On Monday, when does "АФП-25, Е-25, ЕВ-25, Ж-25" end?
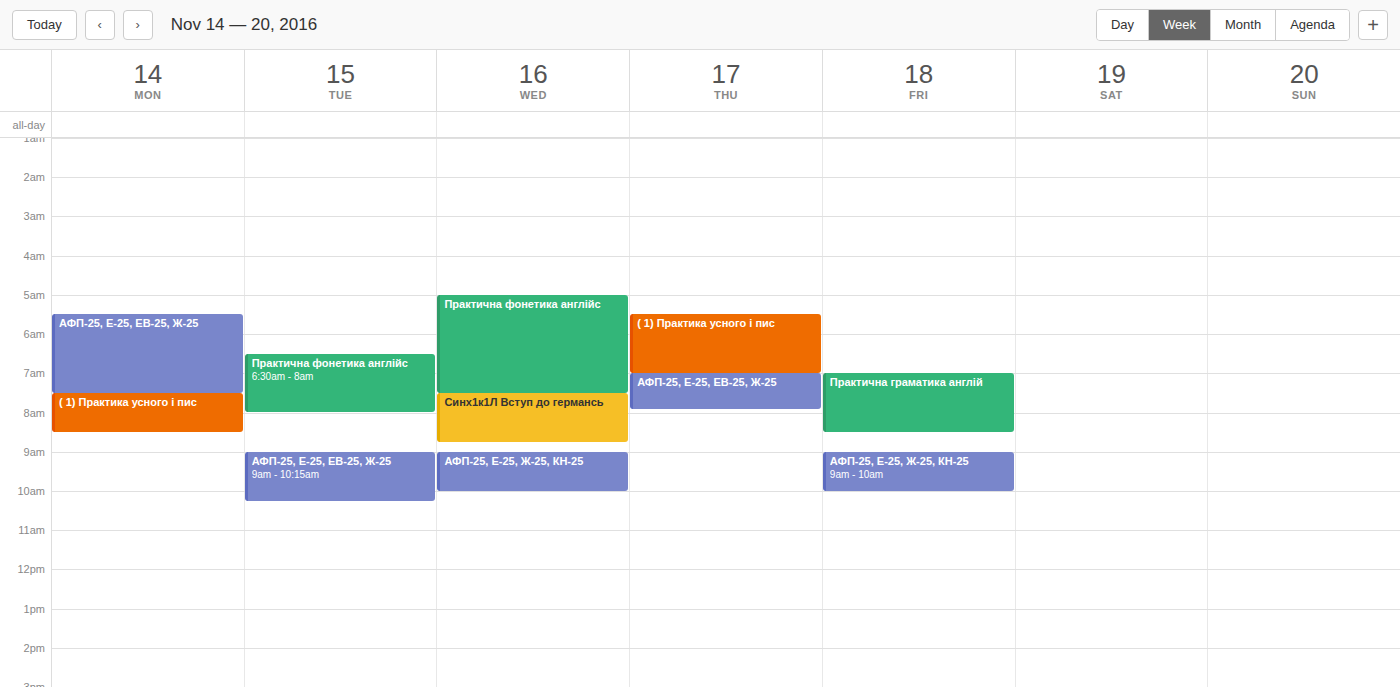
7:30 AM